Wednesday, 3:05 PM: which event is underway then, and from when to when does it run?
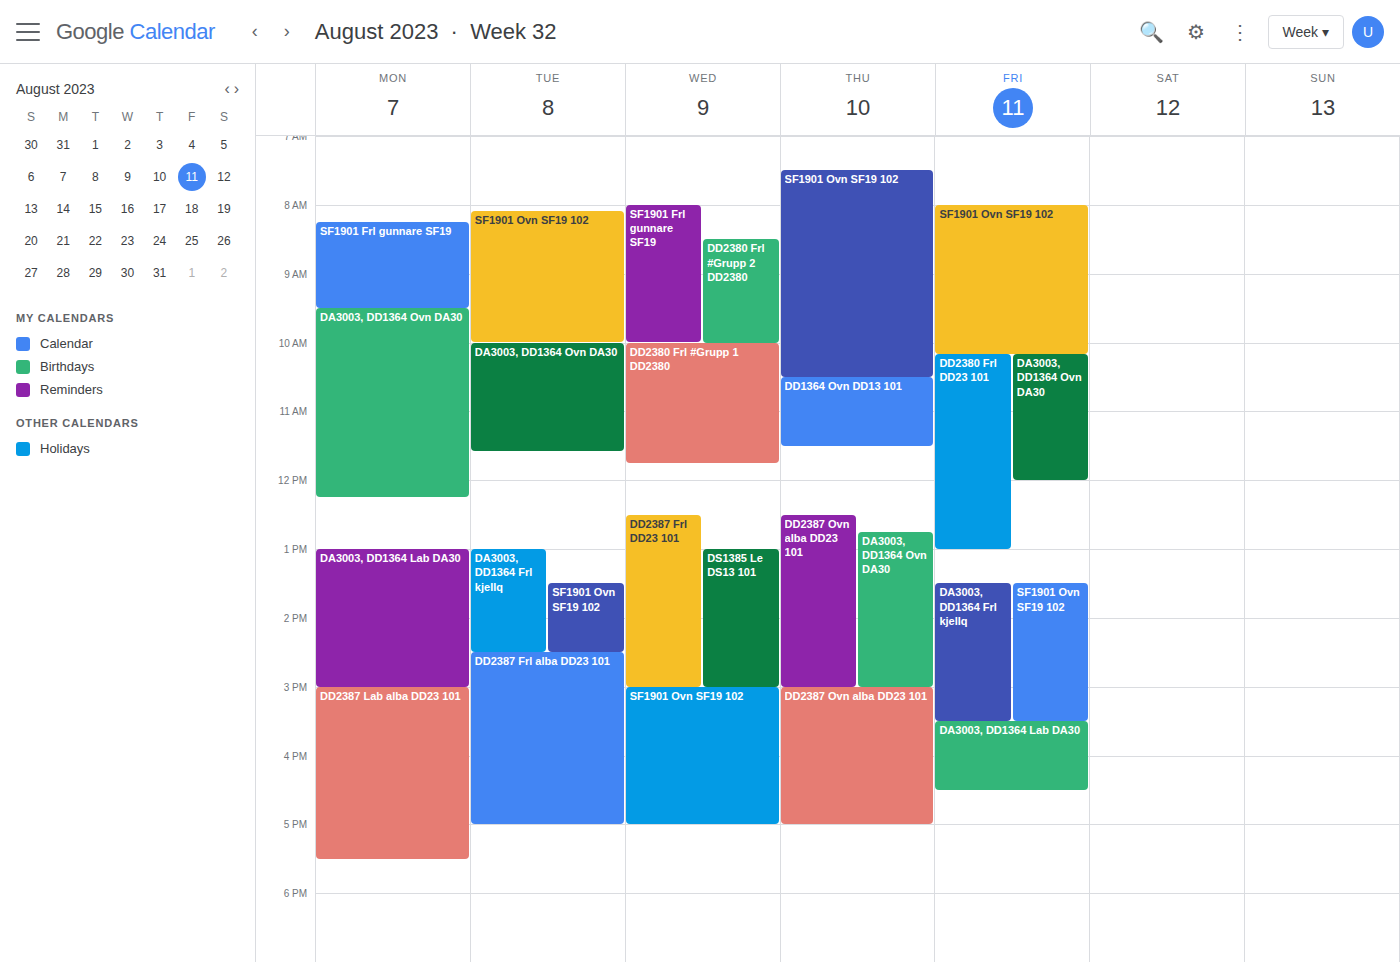
"SF1901 Ovn SF19 102", 3:00 PM to 5:00 PM